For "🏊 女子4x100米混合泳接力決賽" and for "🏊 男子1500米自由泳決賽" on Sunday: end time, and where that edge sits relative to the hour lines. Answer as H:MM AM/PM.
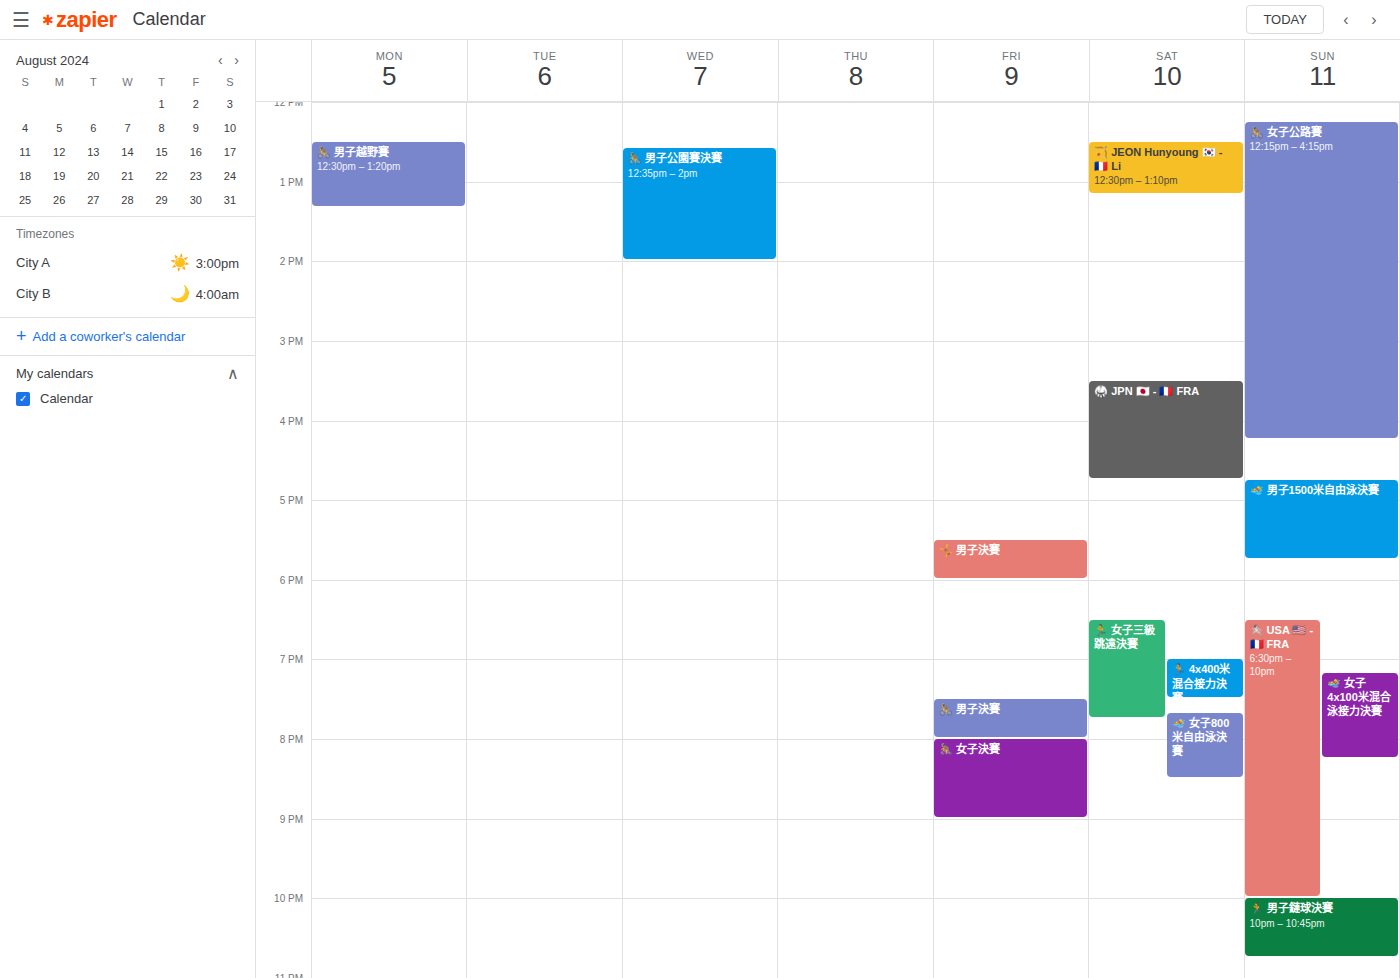
"🏊 女子4x100米混合泳接力決賽": 8:15 PM, neither: a quarter of the way from the 8 PM line to the 9 PM line. "🏊 男子1500米自由泳決賽": 5:45 PM, neither: three quarters of the way from the 5 PM line to the 6 PM line.